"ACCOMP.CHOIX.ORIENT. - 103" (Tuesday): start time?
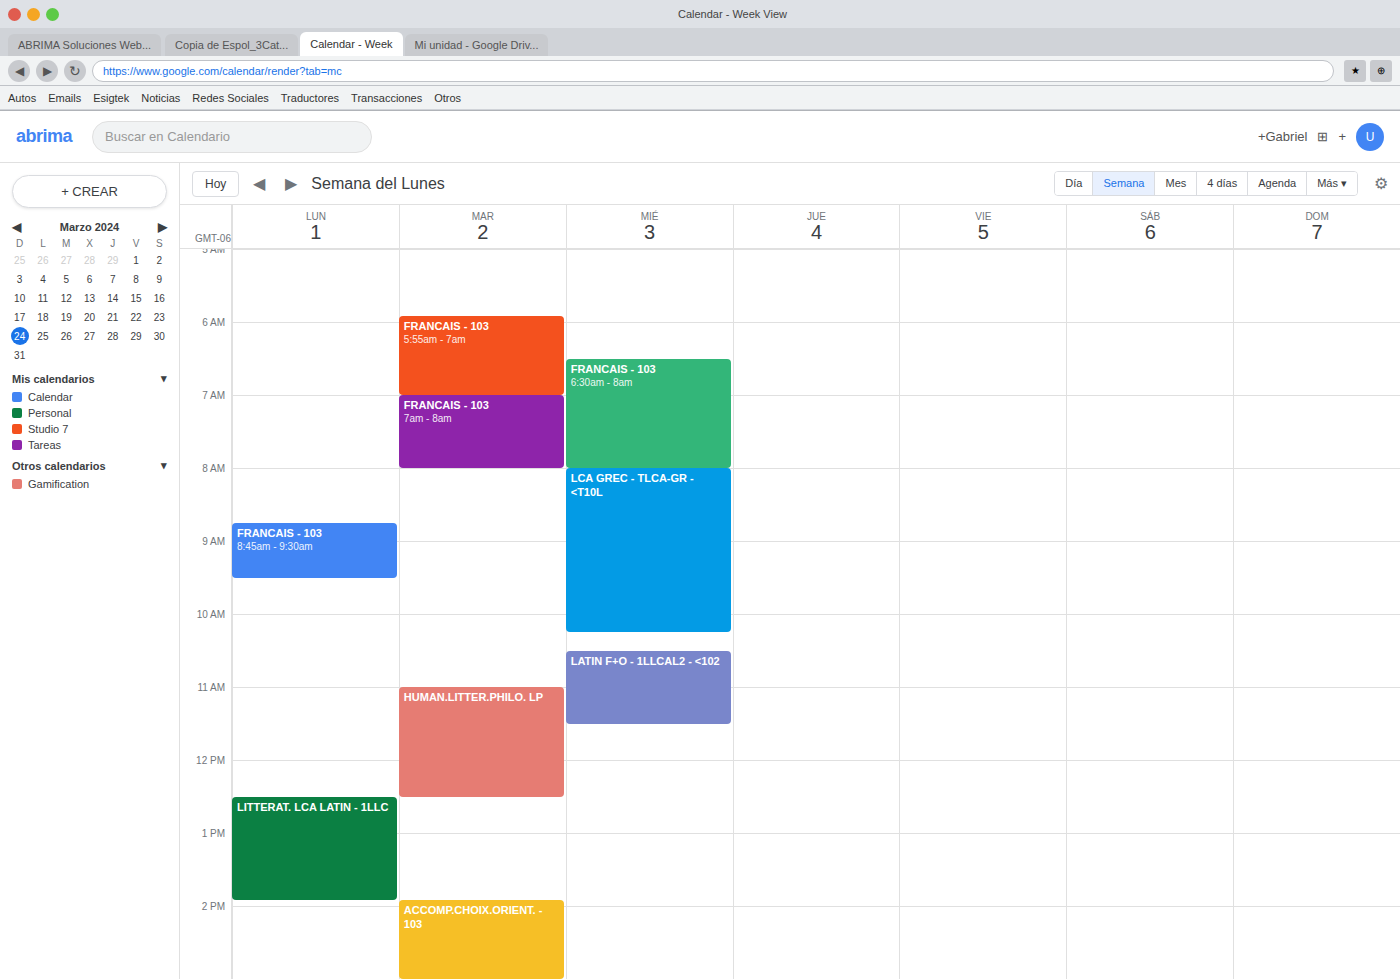
1:55 PM